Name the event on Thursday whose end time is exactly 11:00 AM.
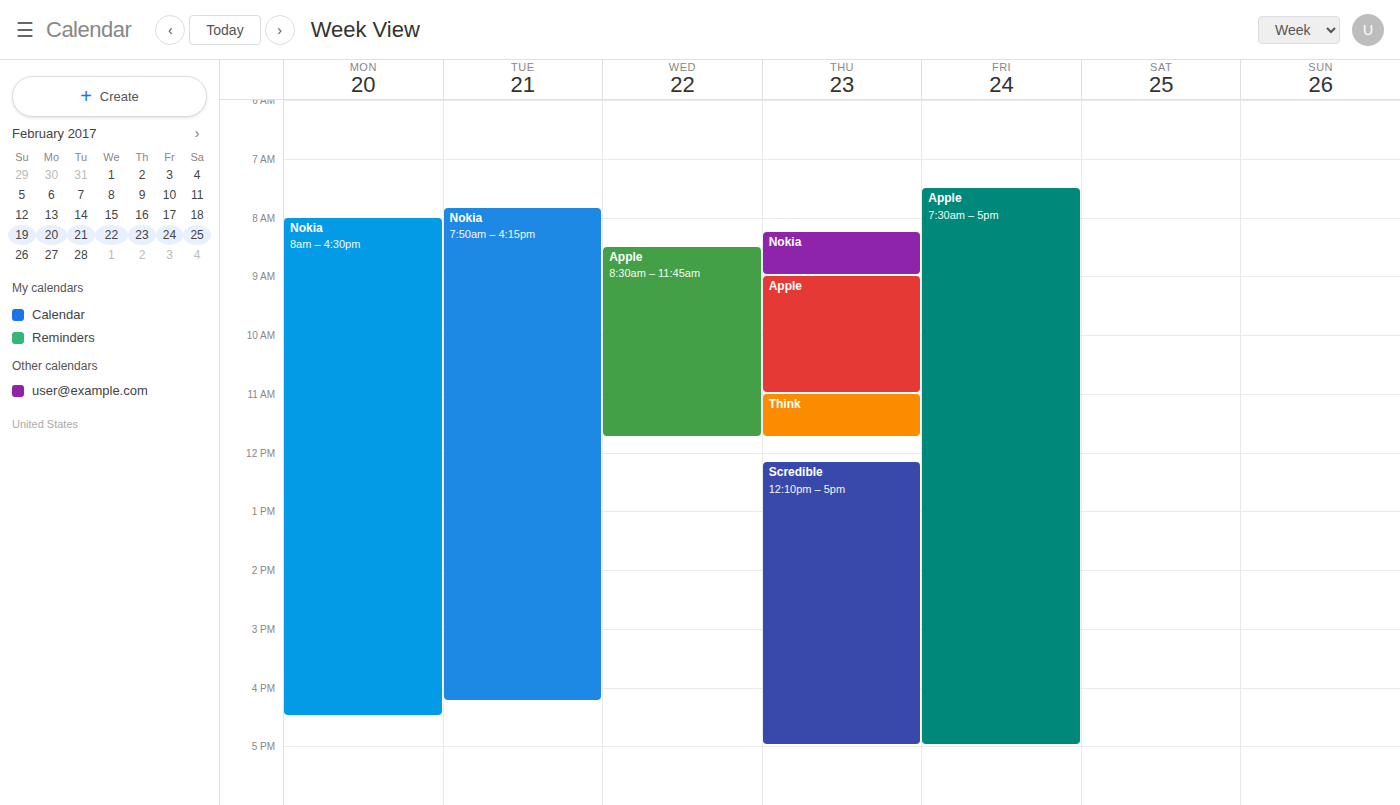
"Apple"